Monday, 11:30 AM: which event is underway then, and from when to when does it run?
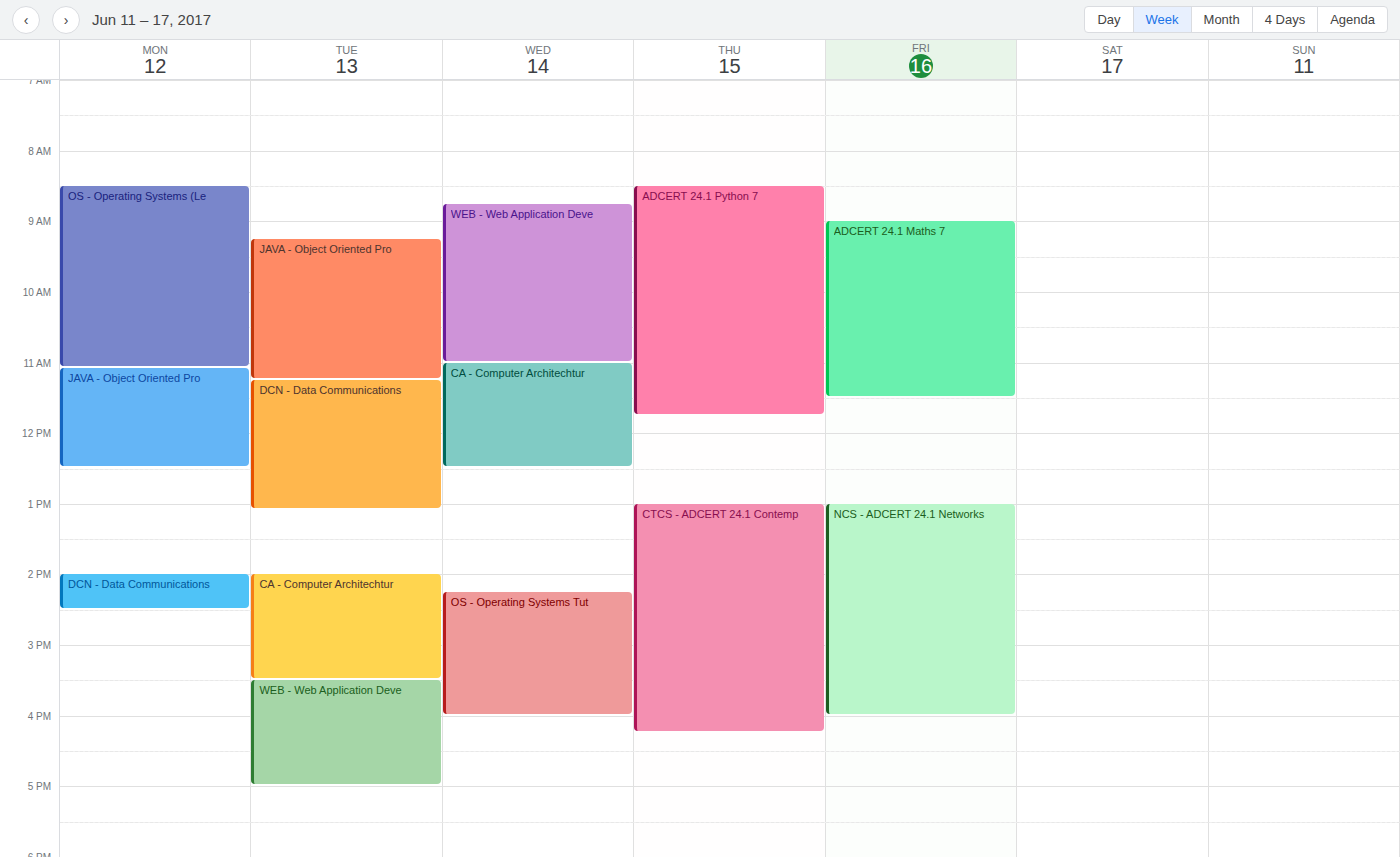
"JAVA - Object Oriented Pro", 11:05 AM to 12:30 PM